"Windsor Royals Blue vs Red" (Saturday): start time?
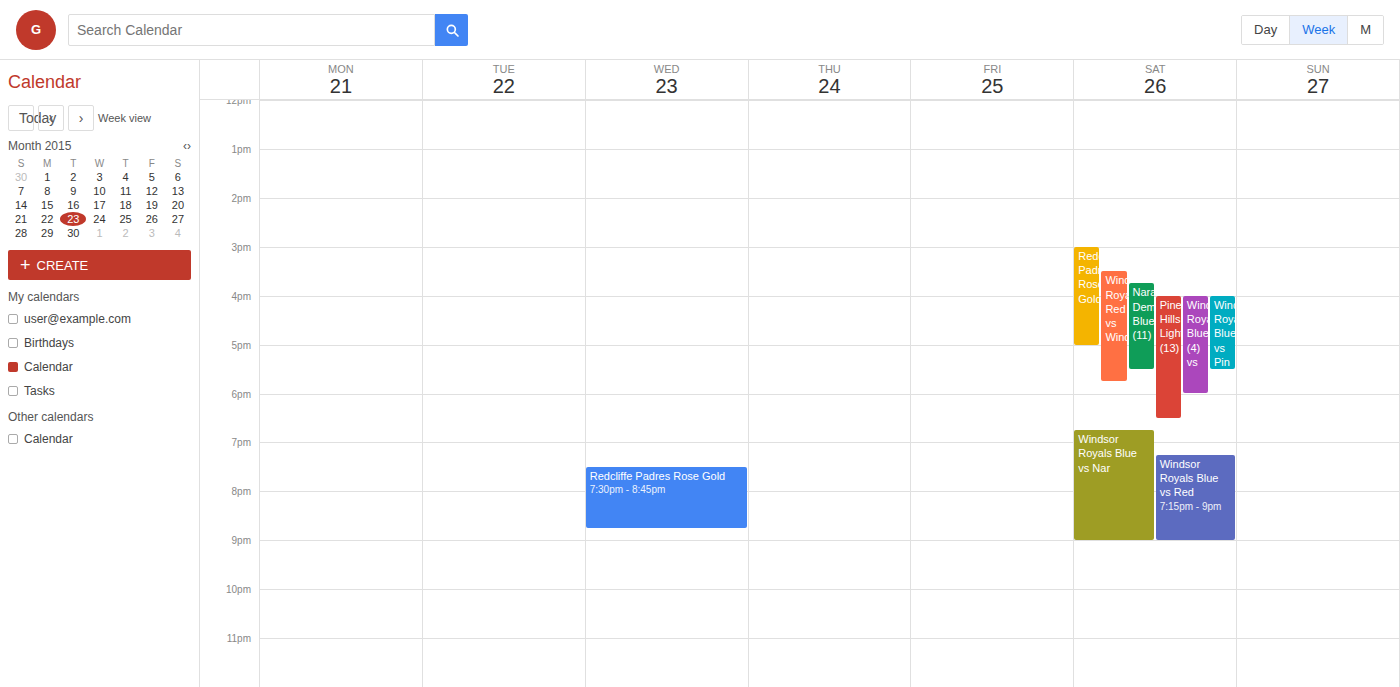
19:15